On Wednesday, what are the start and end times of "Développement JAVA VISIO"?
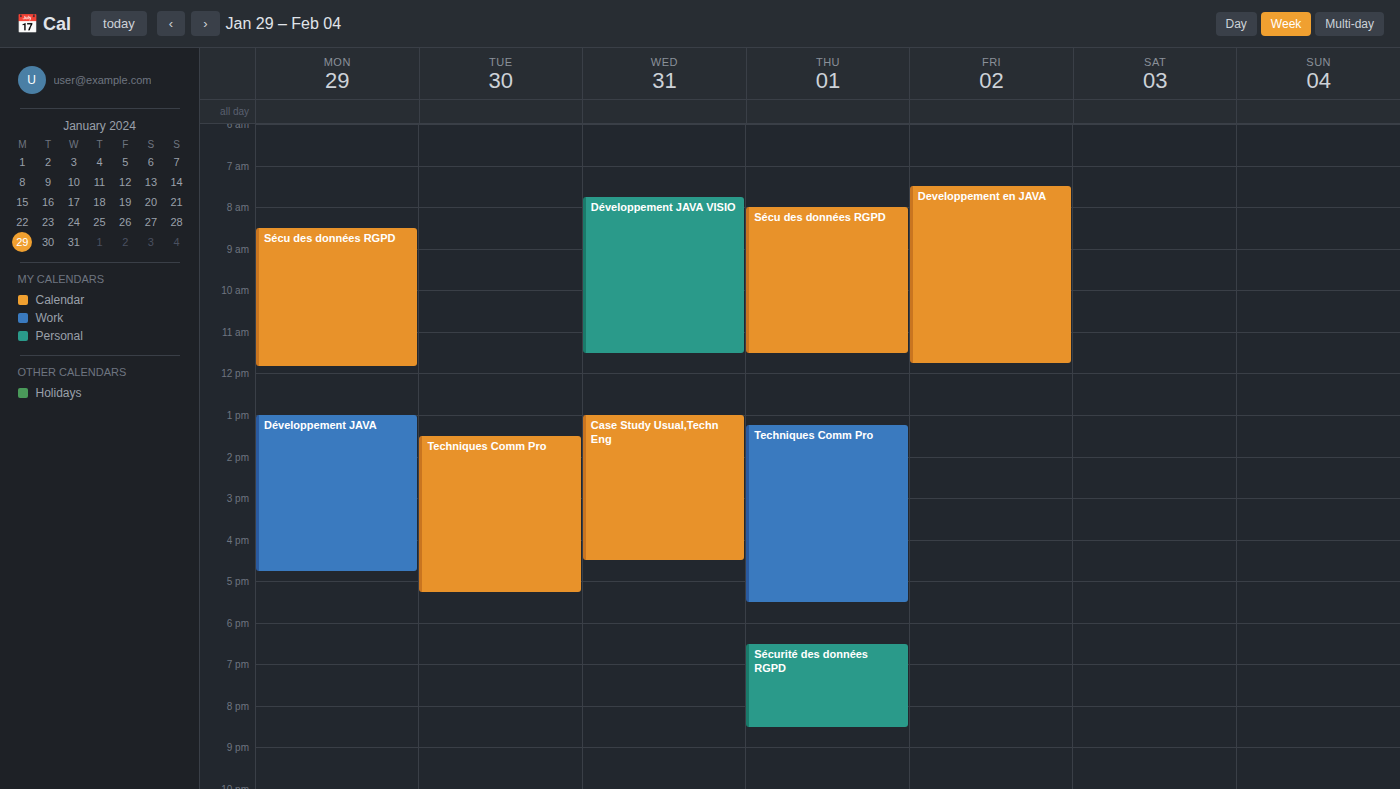
7:45 AM to 11:30 AM